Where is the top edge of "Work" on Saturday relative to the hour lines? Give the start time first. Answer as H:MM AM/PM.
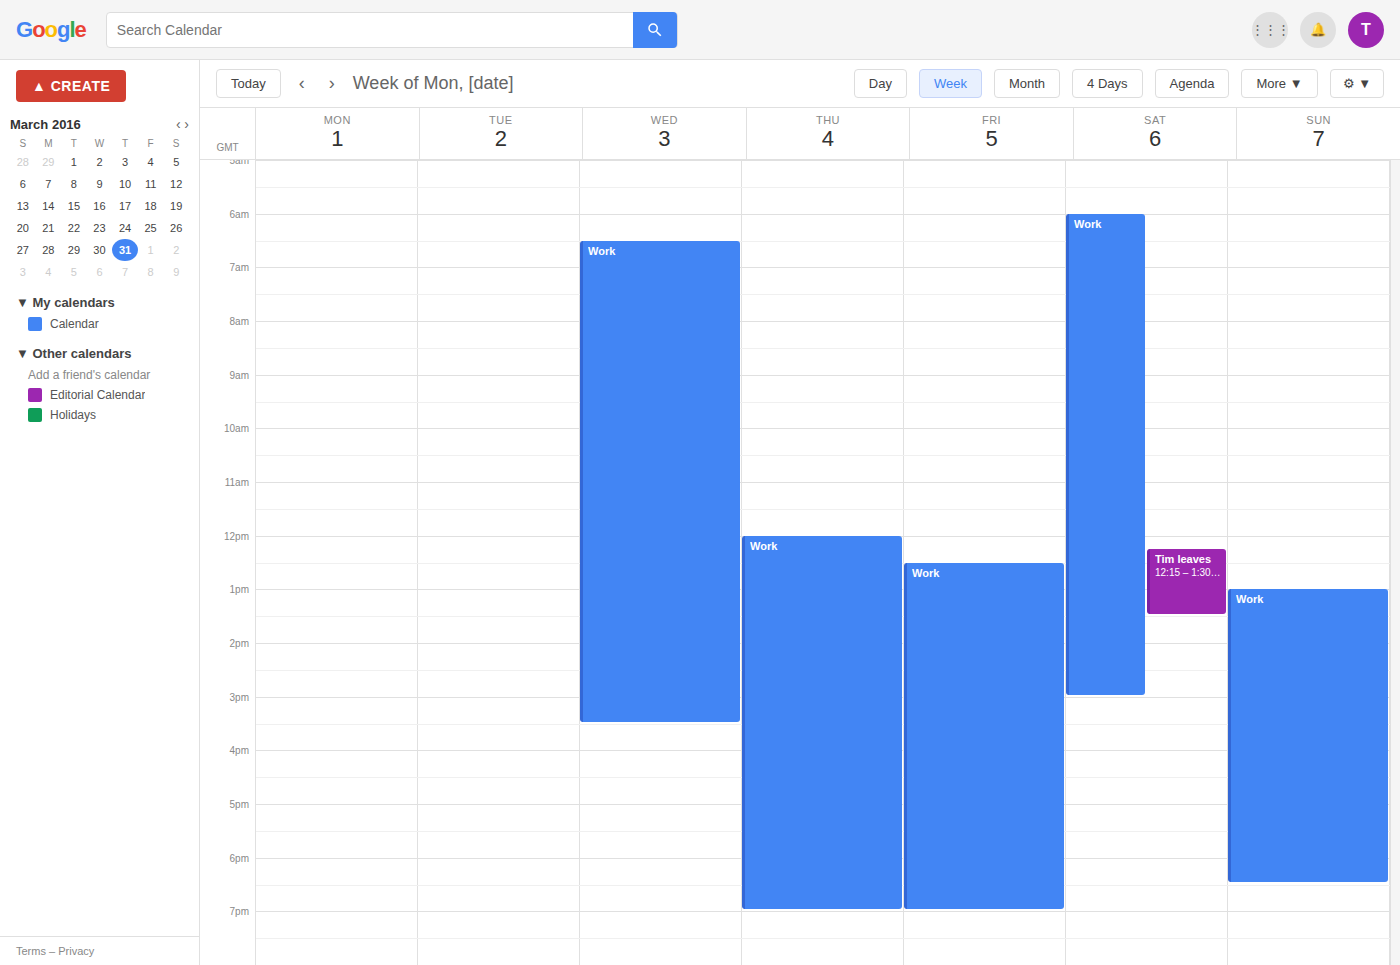
6:00 AM -- exactly on the 6 AM line.